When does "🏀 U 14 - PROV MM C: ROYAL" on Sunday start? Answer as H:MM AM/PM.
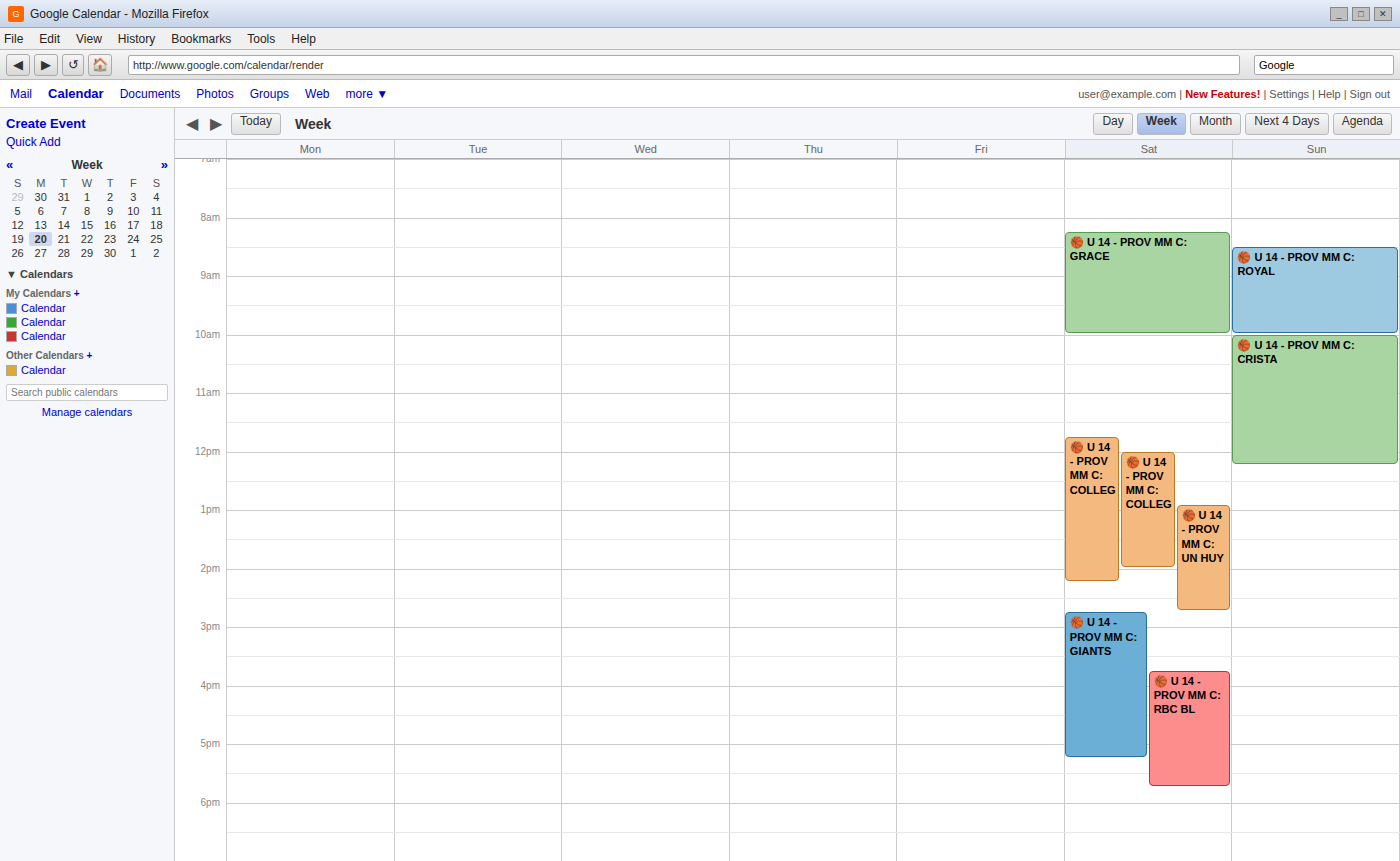
8:30 AM